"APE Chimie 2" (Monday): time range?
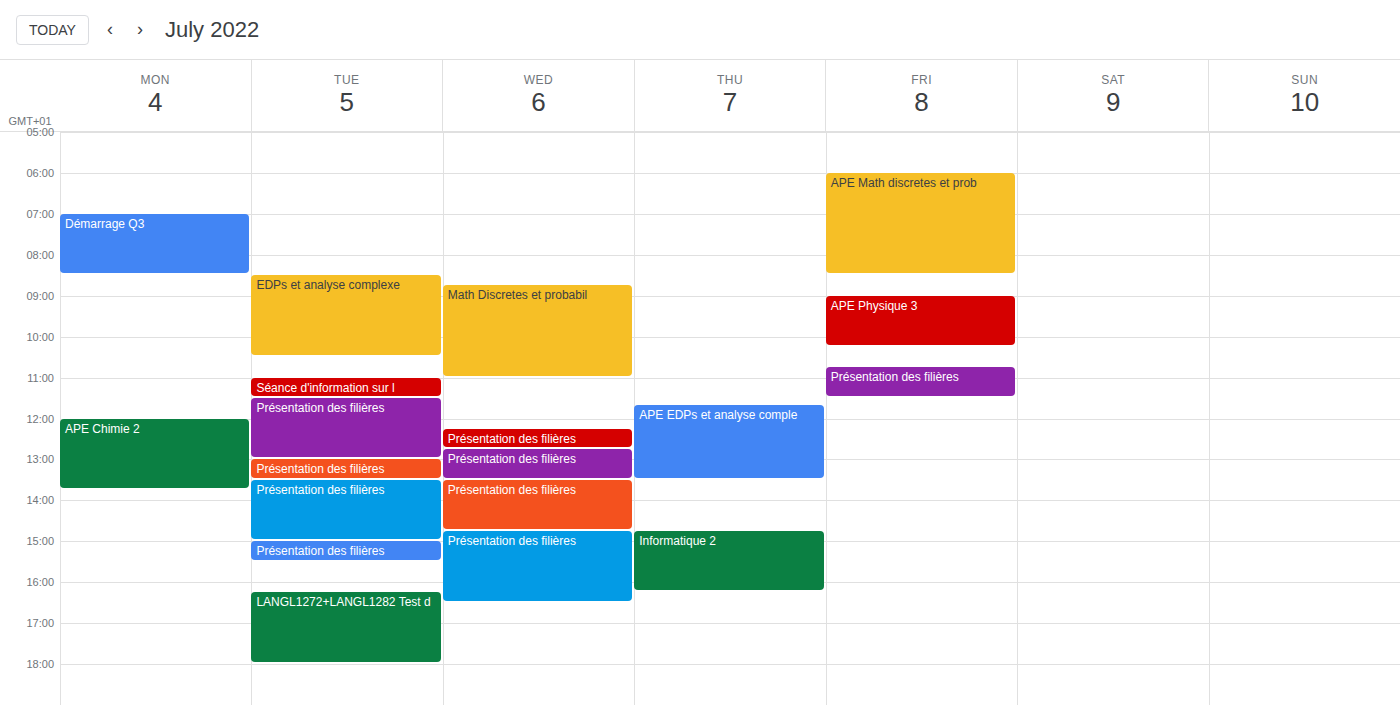
12:00 PM to 1:45 PM